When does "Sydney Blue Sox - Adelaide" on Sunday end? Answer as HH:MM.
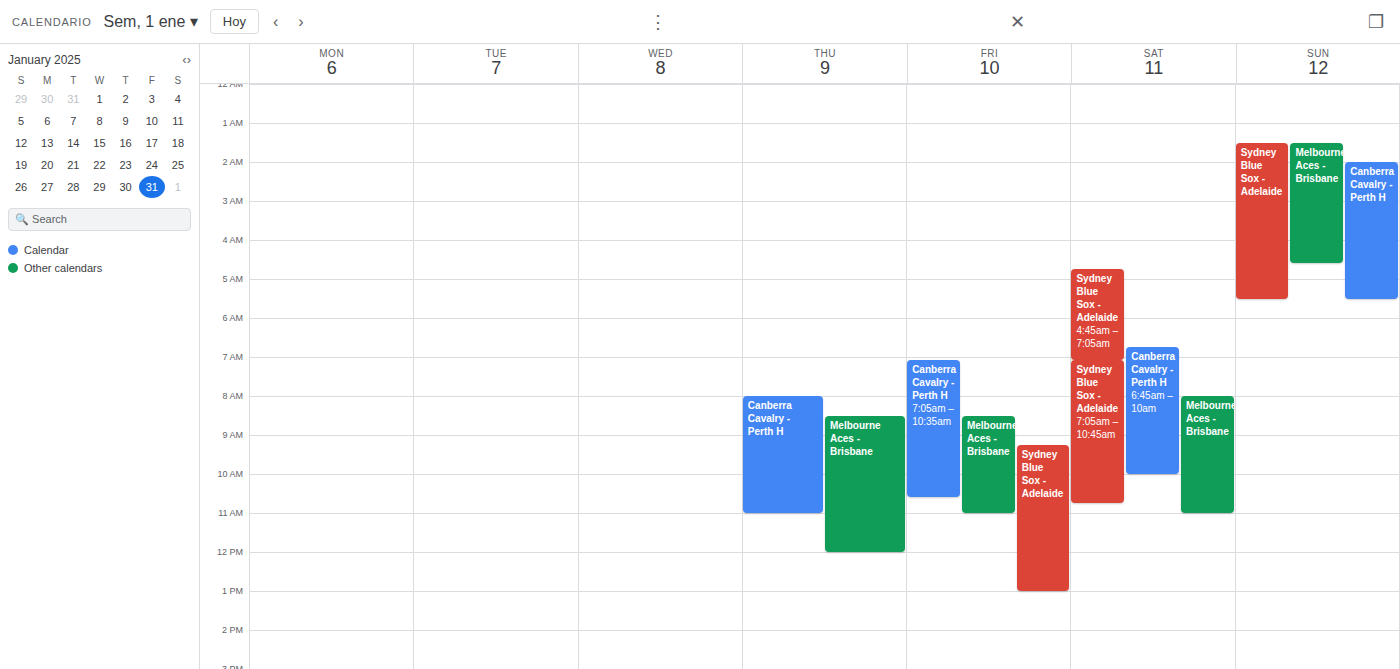
05:30